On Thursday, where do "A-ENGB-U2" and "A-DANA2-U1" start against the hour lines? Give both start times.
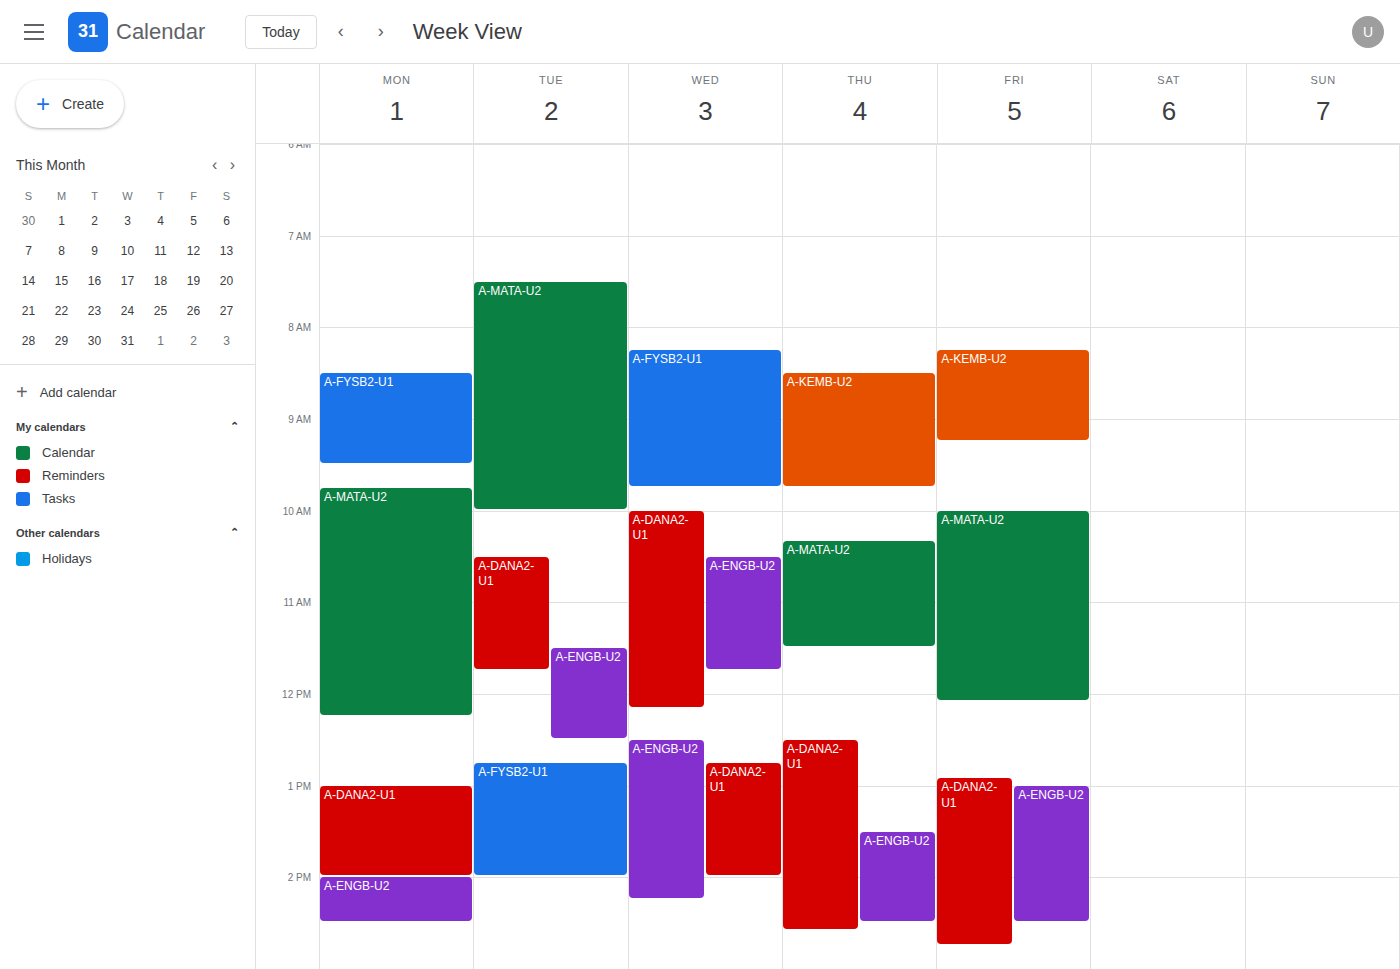
"A-ENGB-U2": 1:30 PM, halfway between the 1 PM and 2 PM lines. "A-DANA2-U1": 12:30 PM, halfway between the 12 PM and 1 PM lines.